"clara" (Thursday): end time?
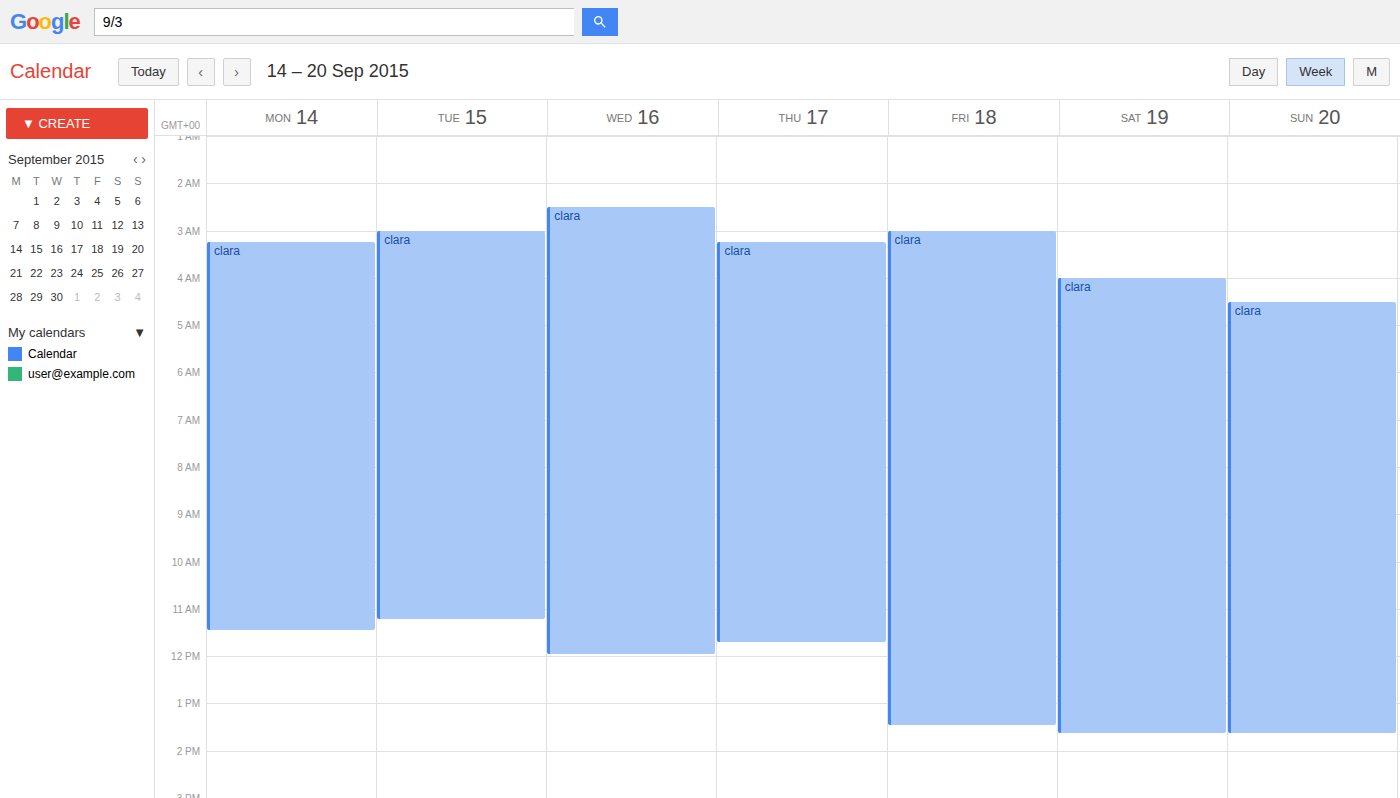
11:45 AM